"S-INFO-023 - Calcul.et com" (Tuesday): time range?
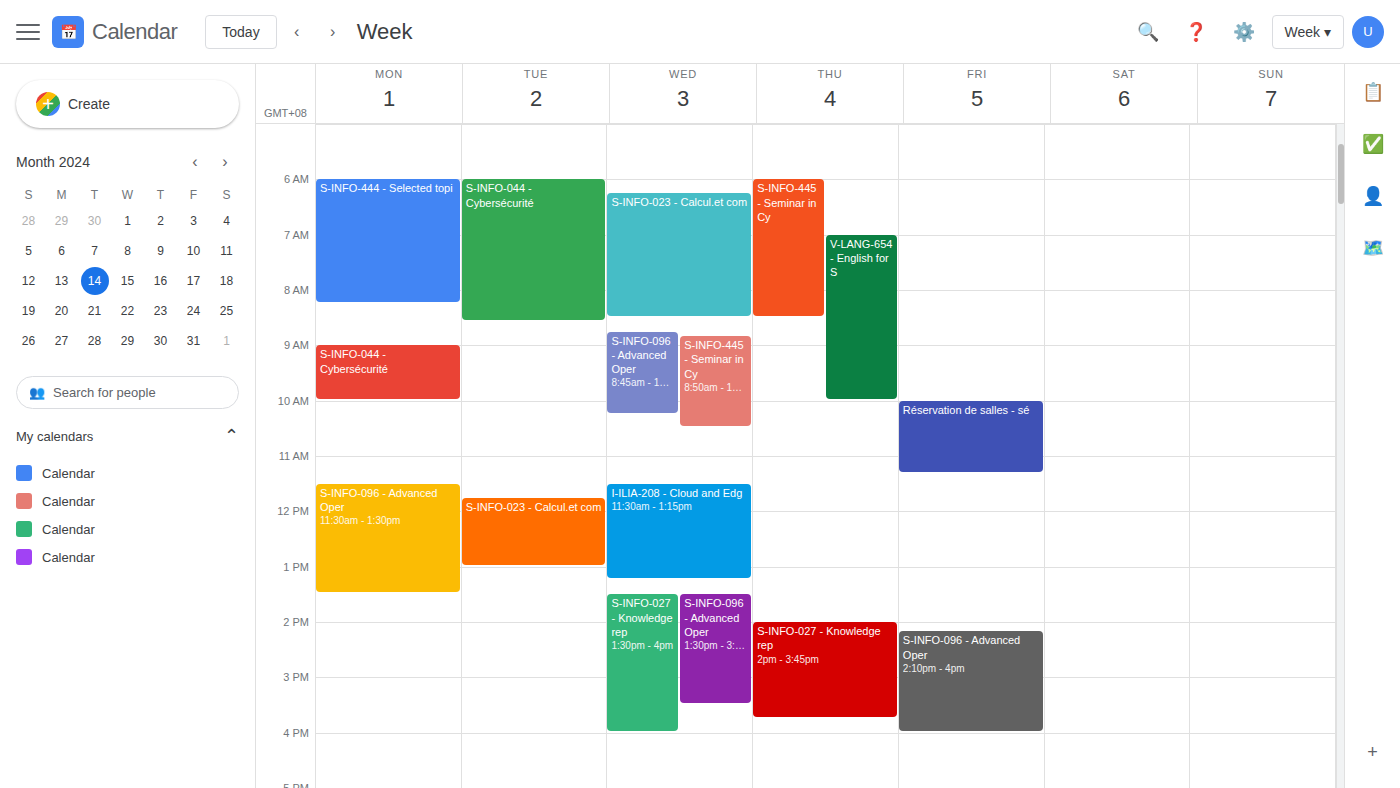
11:45 AM to 1:00 PM